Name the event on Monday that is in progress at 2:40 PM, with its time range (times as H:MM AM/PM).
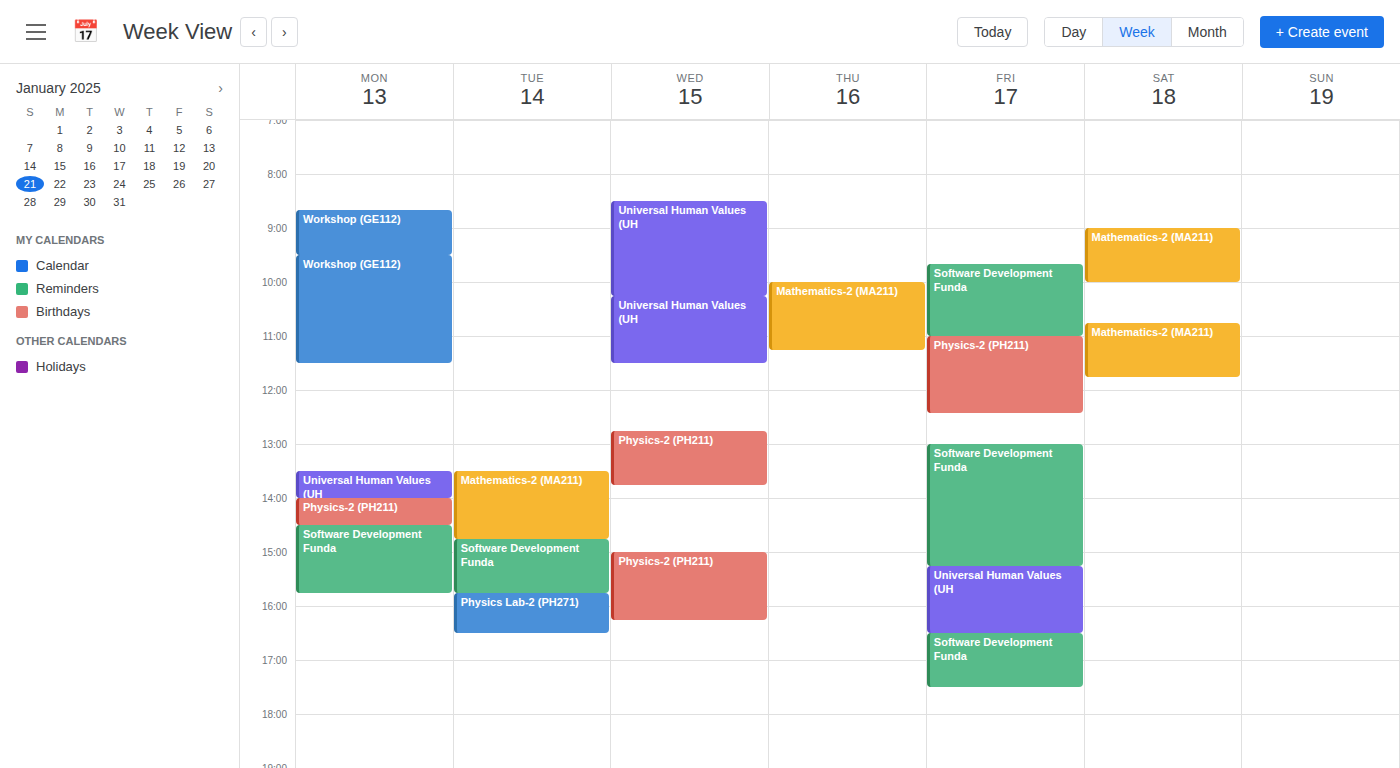
"Software Development Funda", 2:30 PM to 3:45 PM